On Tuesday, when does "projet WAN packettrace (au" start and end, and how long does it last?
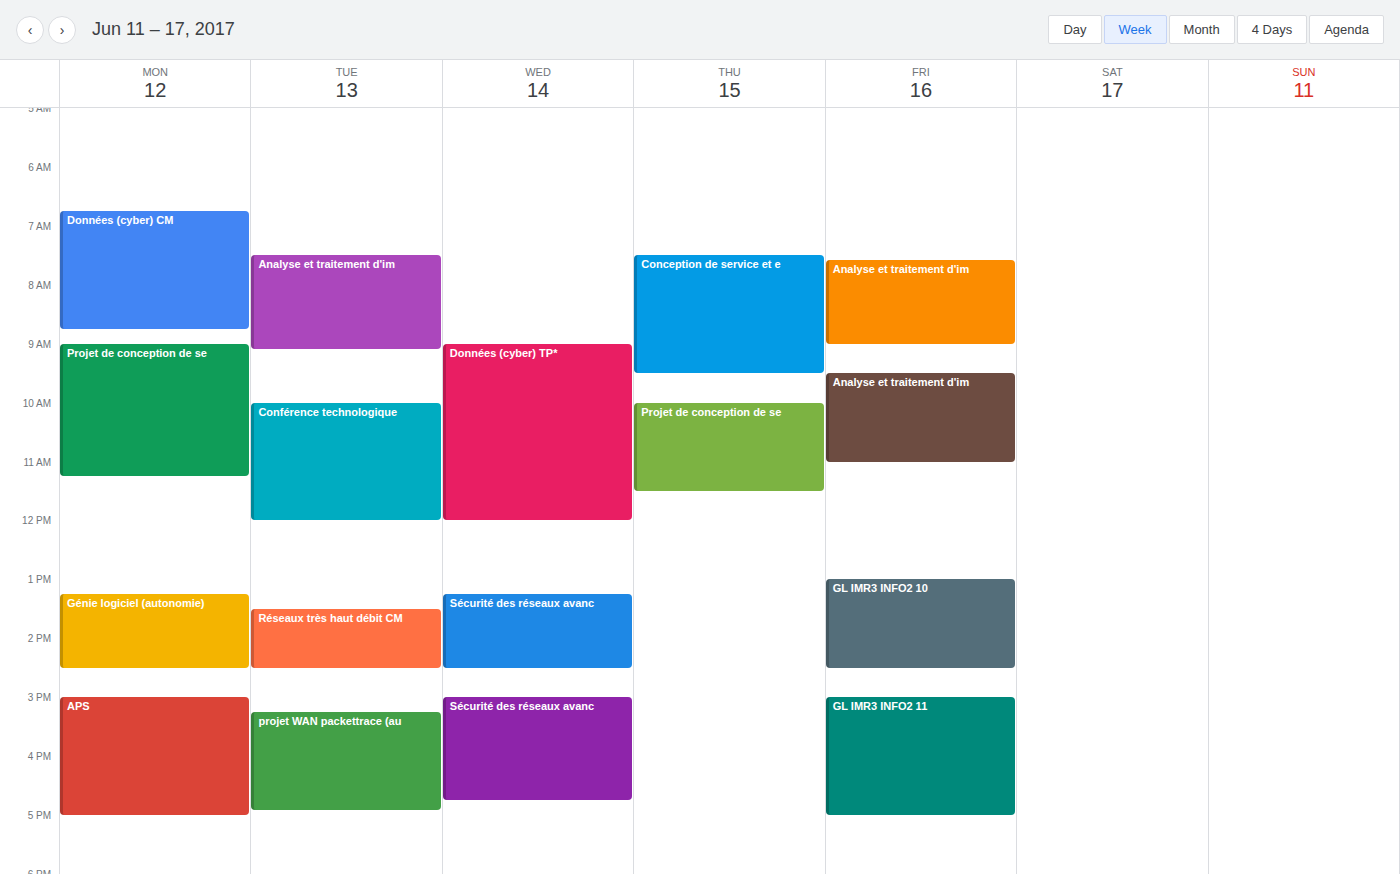
15:15 to 16:55, 1 hour 40 minutes